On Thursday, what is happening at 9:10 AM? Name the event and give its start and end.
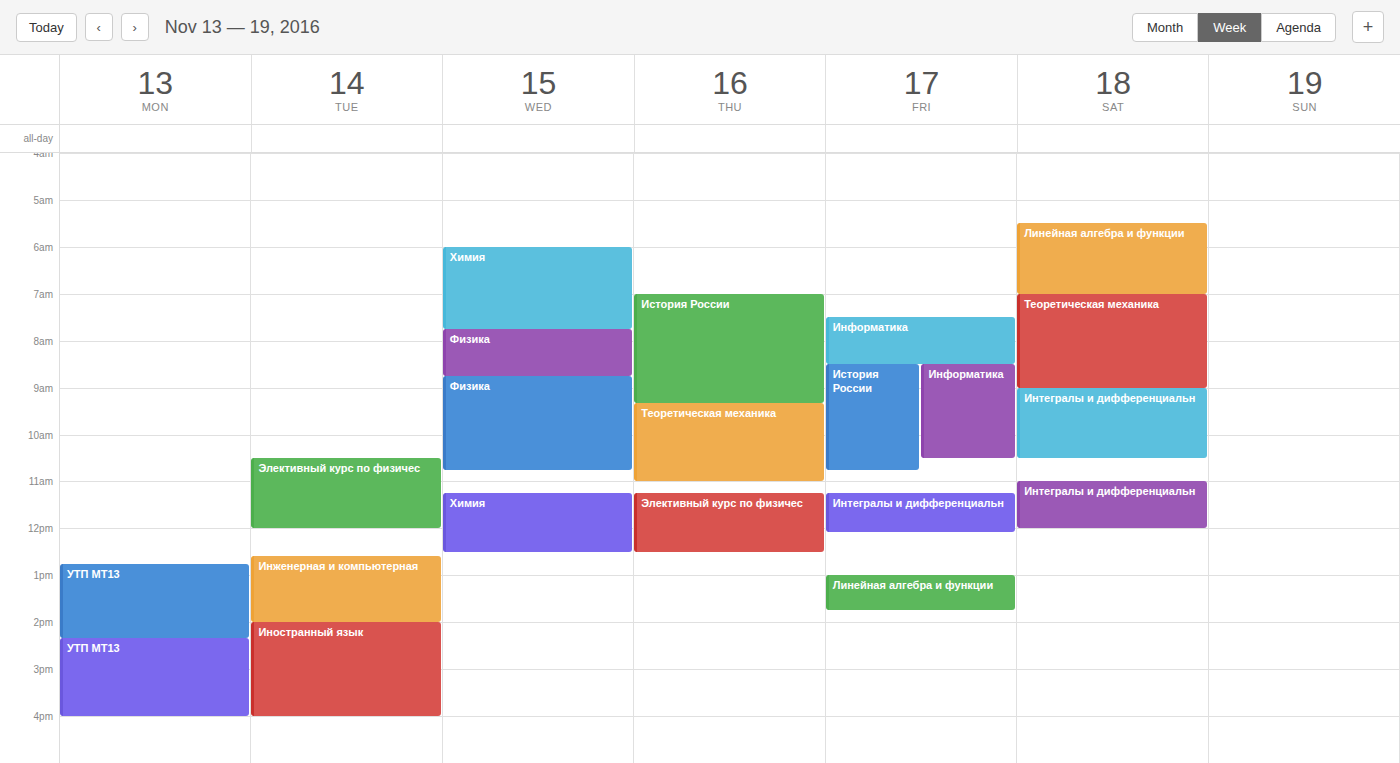
"История России", 7:00 AM to 9:20 AM